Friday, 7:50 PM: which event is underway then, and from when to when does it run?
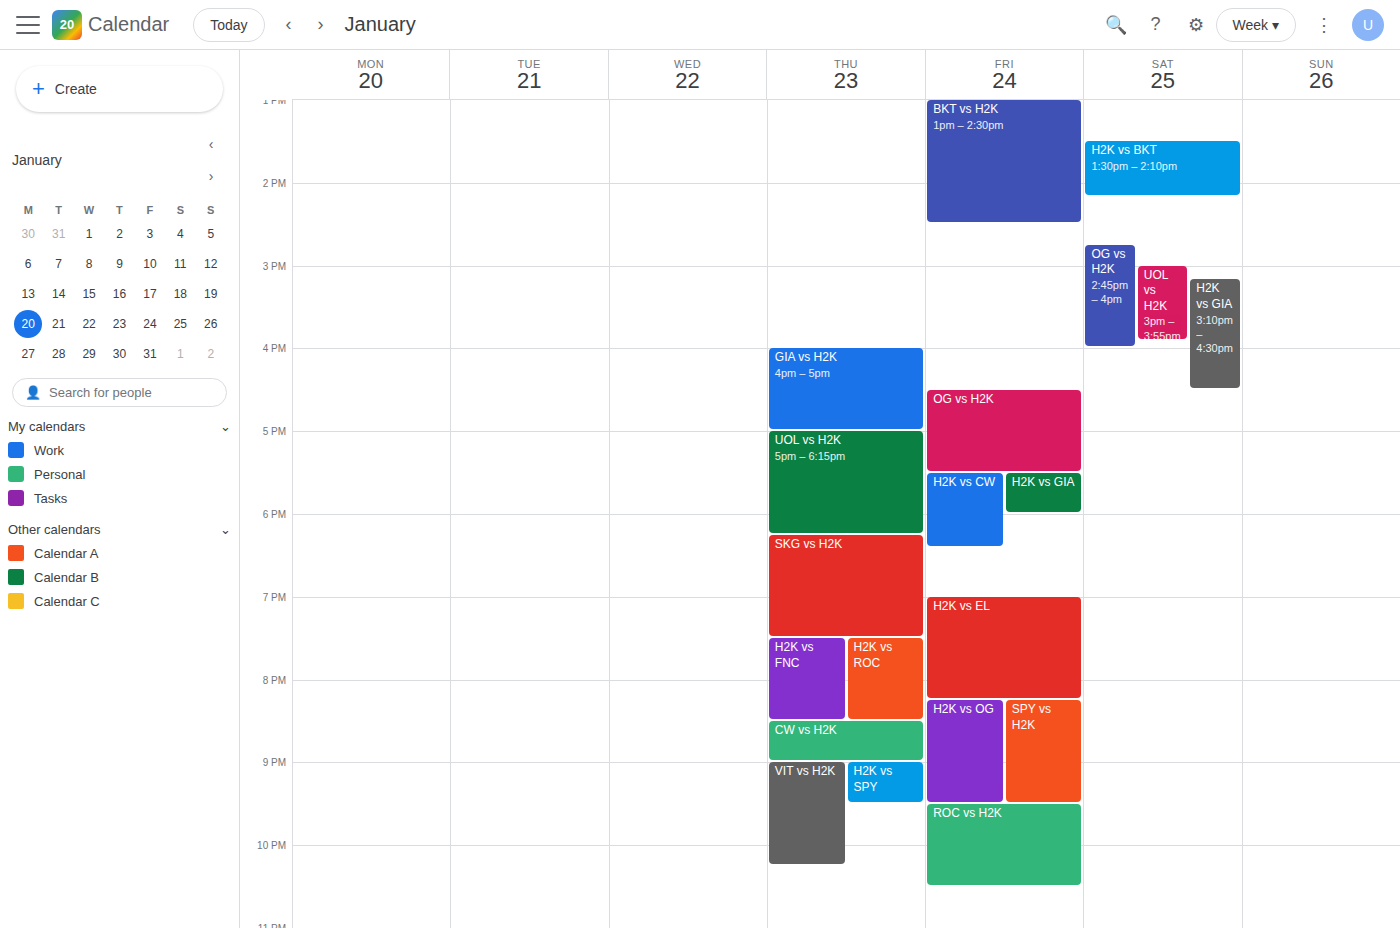
"H2K vs EL", 7:00 PM to 8:15 PM